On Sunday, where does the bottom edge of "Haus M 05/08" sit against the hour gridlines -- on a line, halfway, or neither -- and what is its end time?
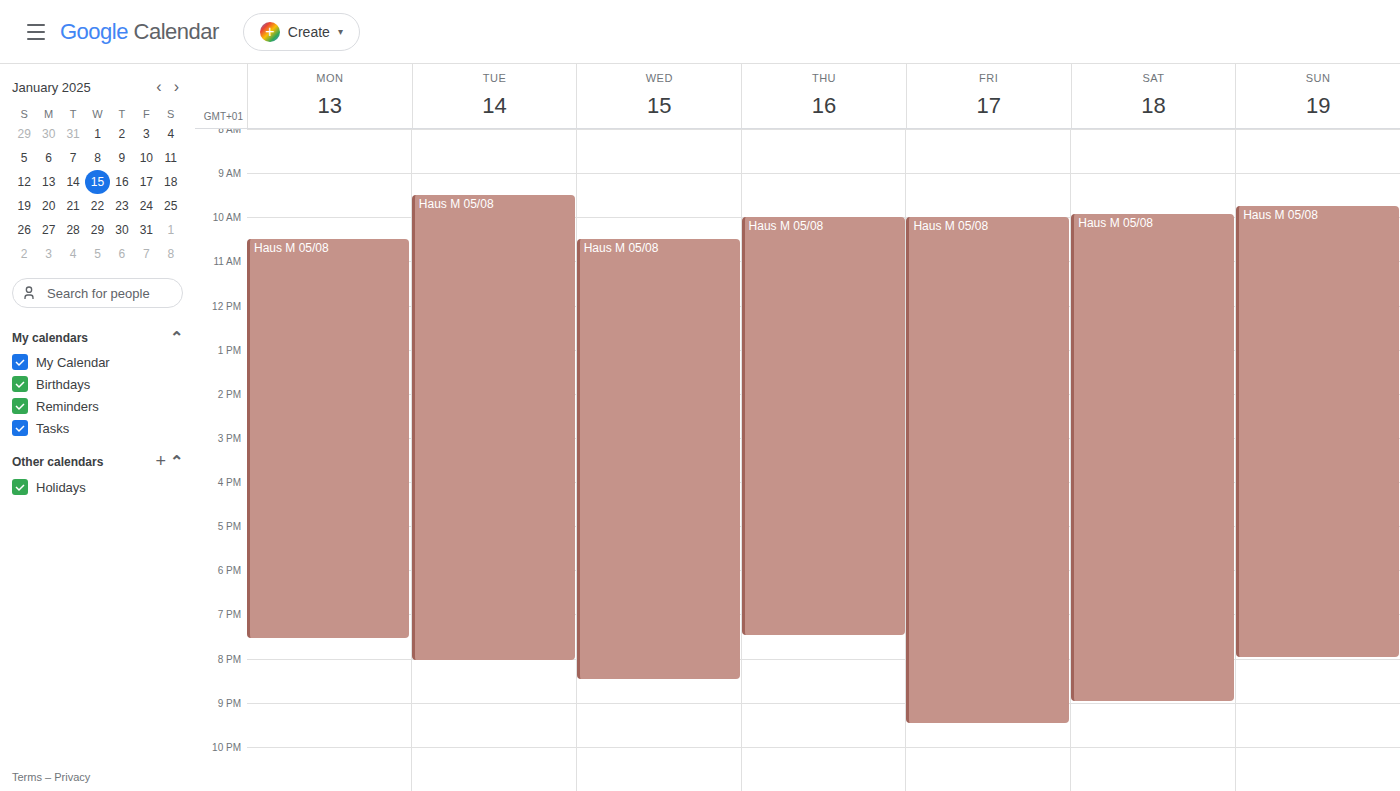
8:00 PM -- exactly on the 8 PM line.